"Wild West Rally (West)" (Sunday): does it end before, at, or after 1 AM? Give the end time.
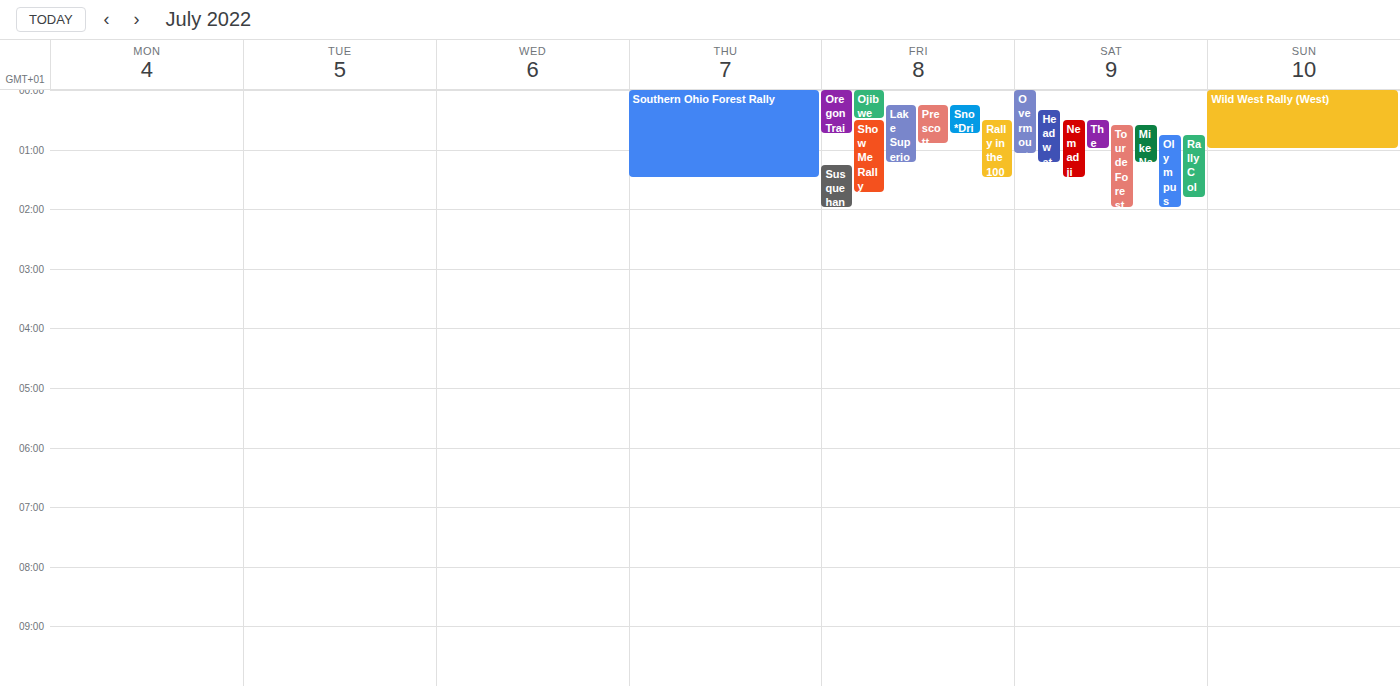
1:00 AM -- exactly at 1 AM, on the 1 AM line.